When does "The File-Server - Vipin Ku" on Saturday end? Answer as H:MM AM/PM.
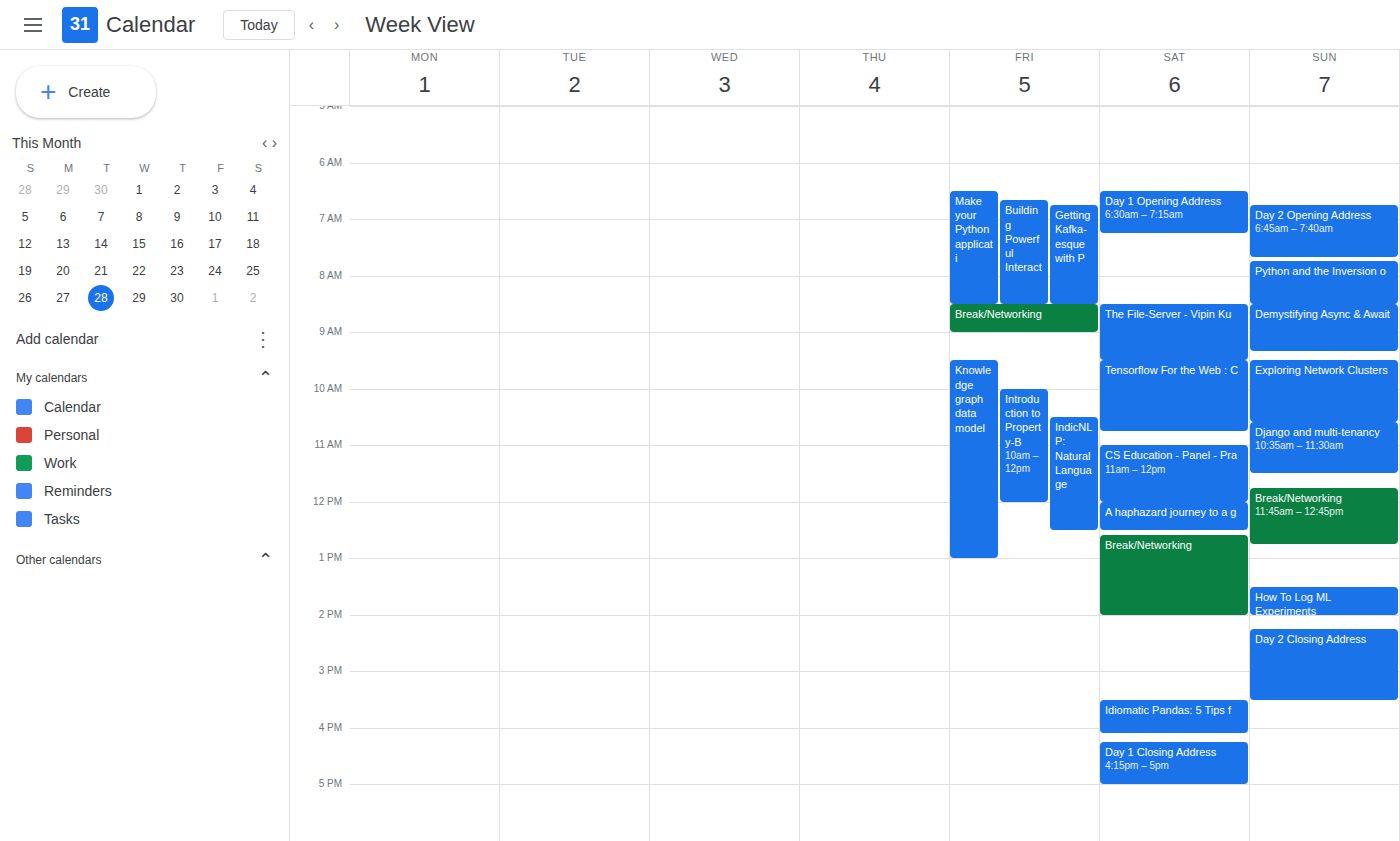
9:30 AM